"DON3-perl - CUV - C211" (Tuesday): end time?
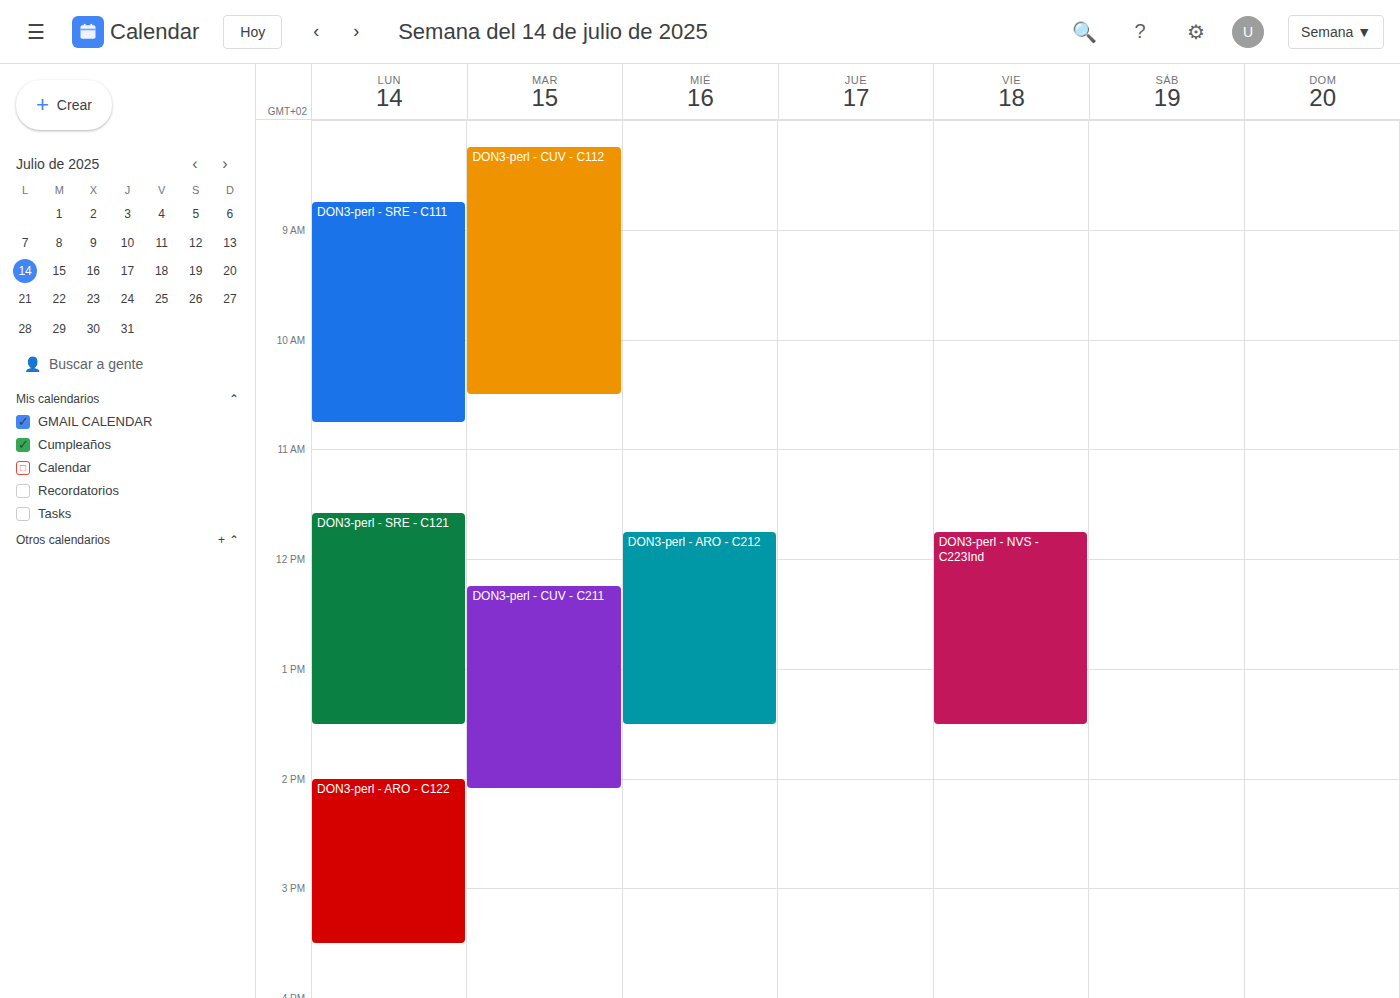
2:05 PM